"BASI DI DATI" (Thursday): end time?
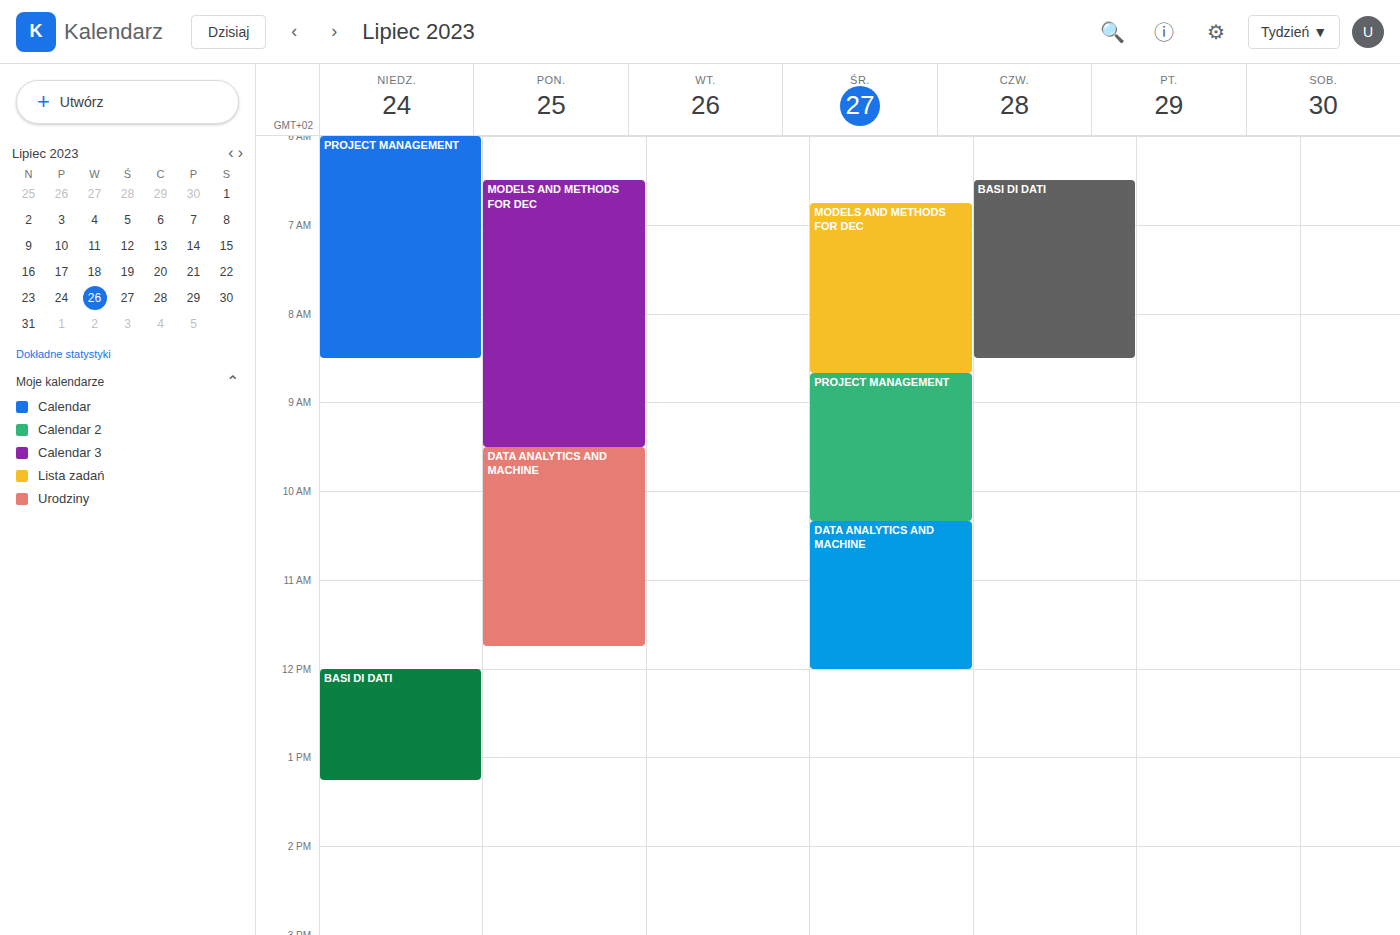
8:30 AM